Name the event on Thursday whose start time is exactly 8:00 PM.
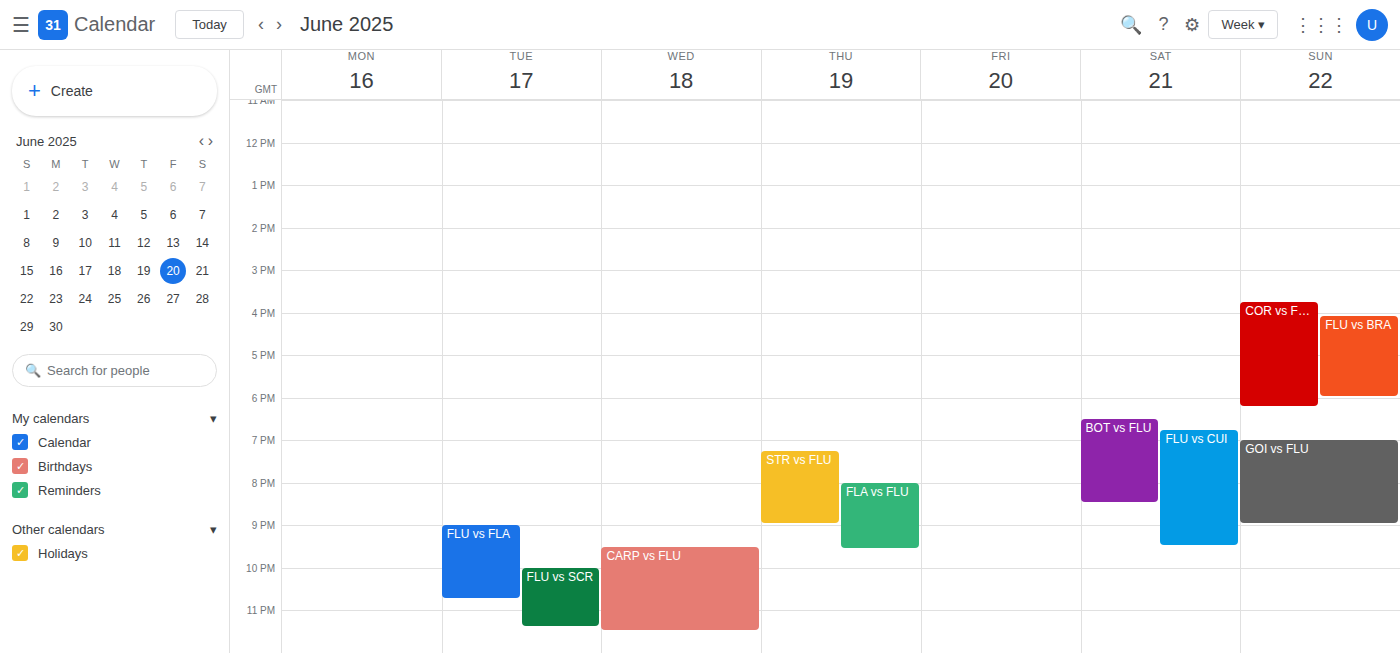
"FLA vs FLU"